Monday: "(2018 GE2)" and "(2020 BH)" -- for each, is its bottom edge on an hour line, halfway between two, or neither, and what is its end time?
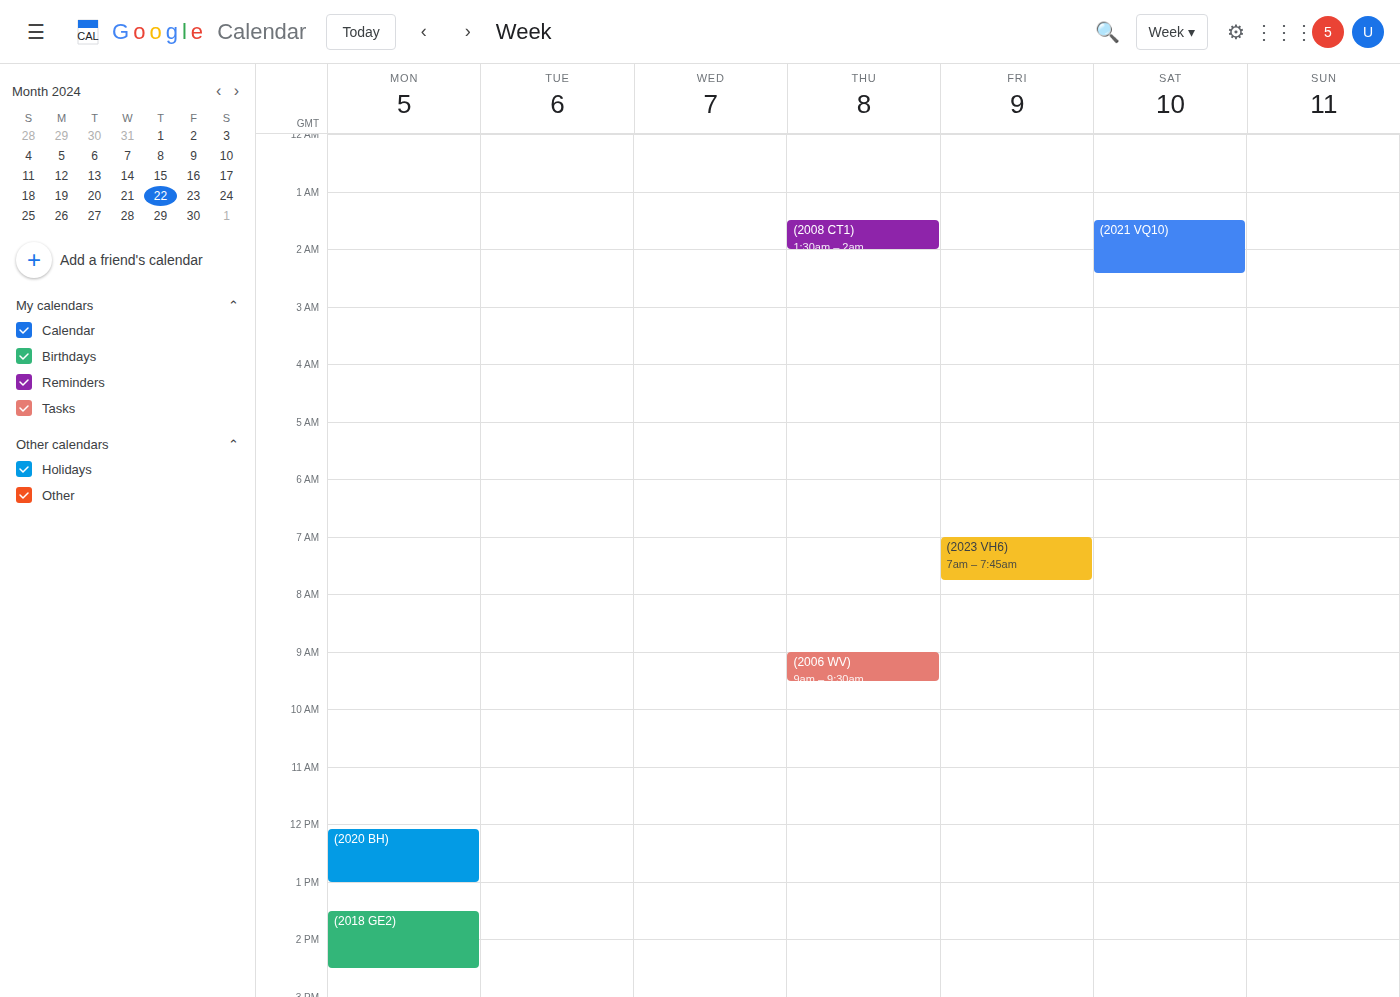
"(2018 GE2)": 2:30 PM, halfway between the 2 PM and 3 PM lines. "(2020 BH)": 1:00 PM, exactly on the 1 PM line.